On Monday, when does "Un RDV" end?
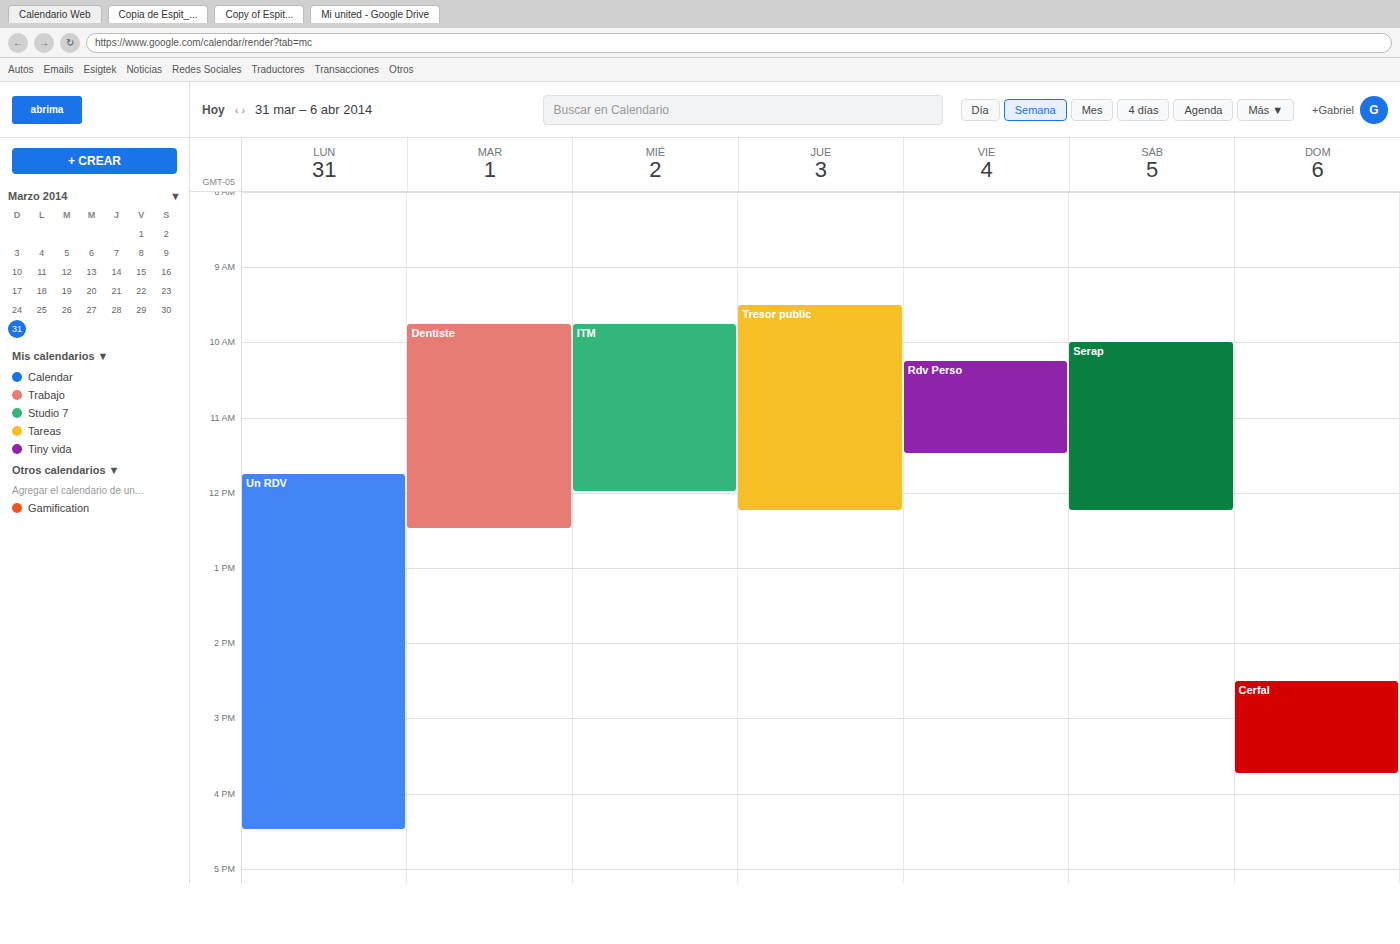
4:30 PM